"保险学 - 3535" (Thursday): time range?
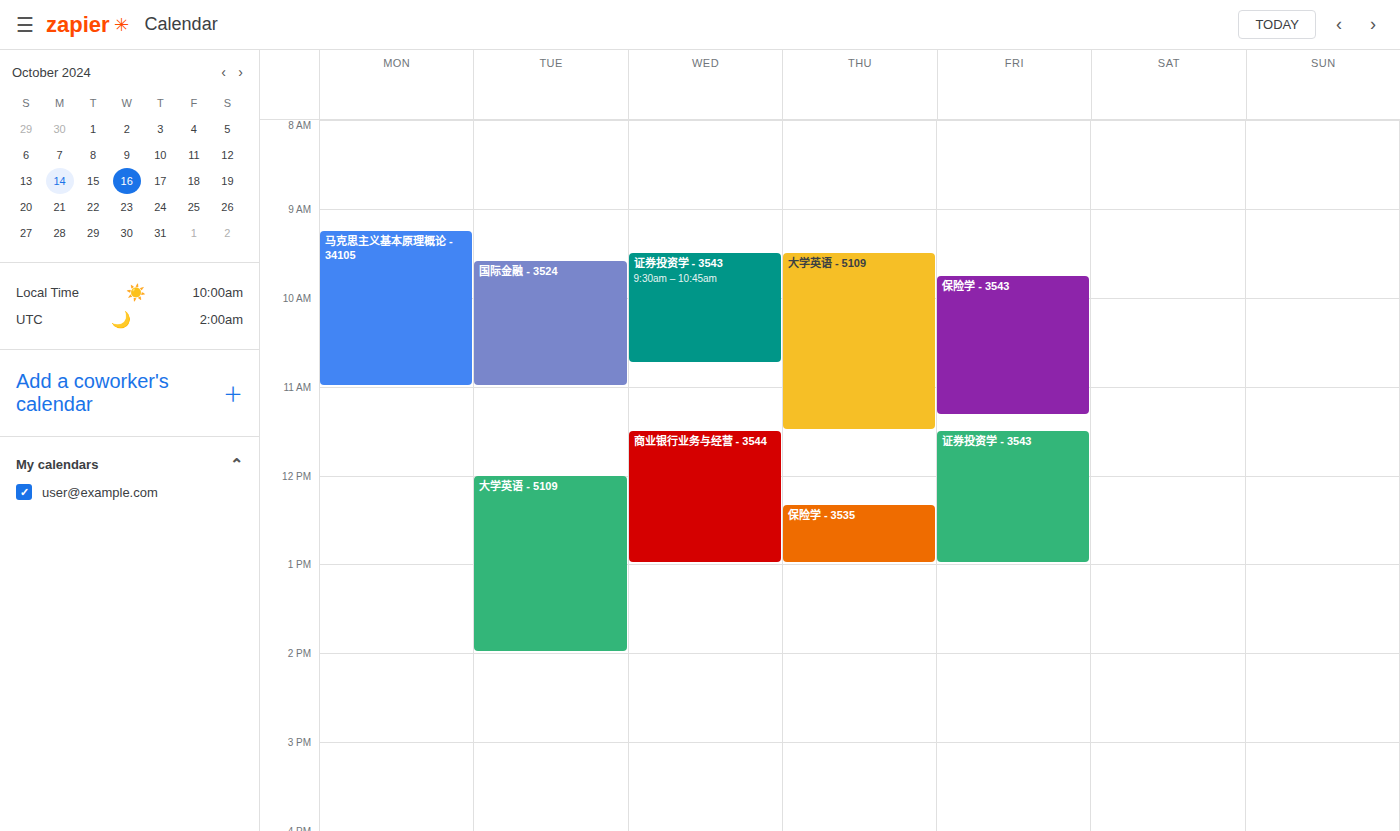
12:20 PM to 1:00 PM